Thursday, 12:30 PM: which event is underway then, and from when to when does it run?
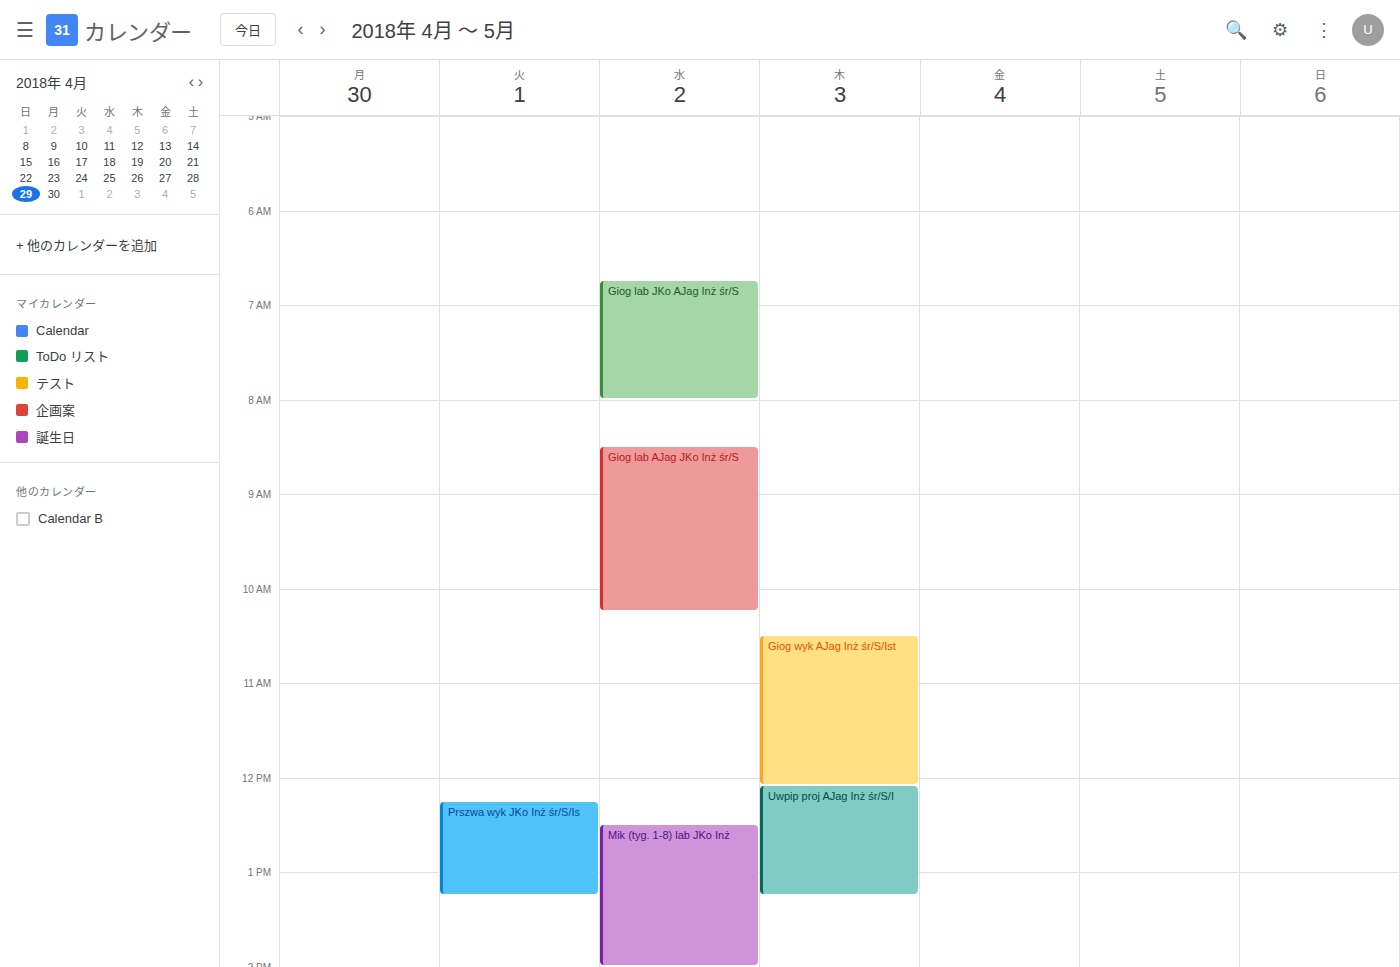
"Uwpip proj AJag Inż śr/S/I", 12:05 PM to 1:15 PM